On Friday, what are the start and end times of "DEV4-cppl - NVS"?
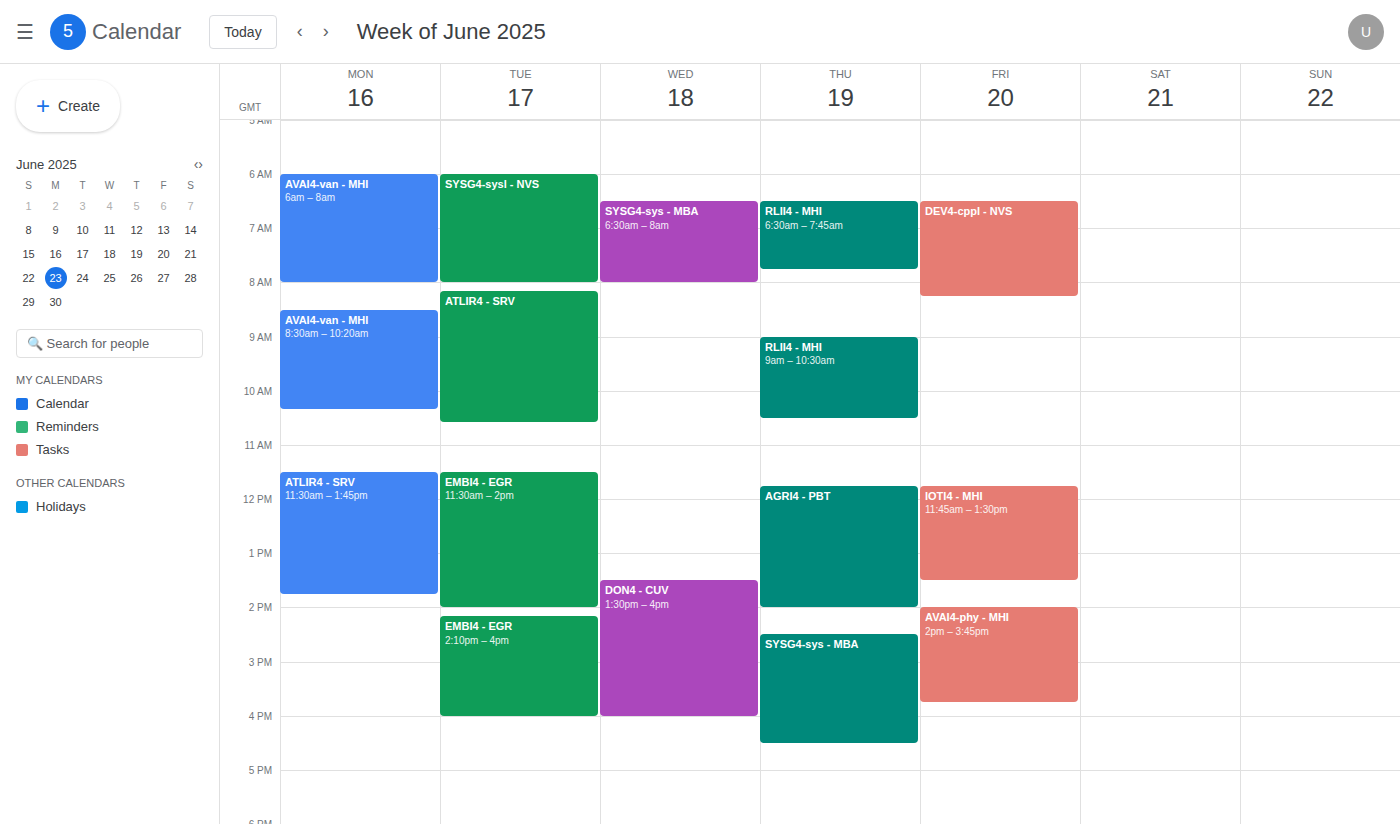
06:30 to 08:15